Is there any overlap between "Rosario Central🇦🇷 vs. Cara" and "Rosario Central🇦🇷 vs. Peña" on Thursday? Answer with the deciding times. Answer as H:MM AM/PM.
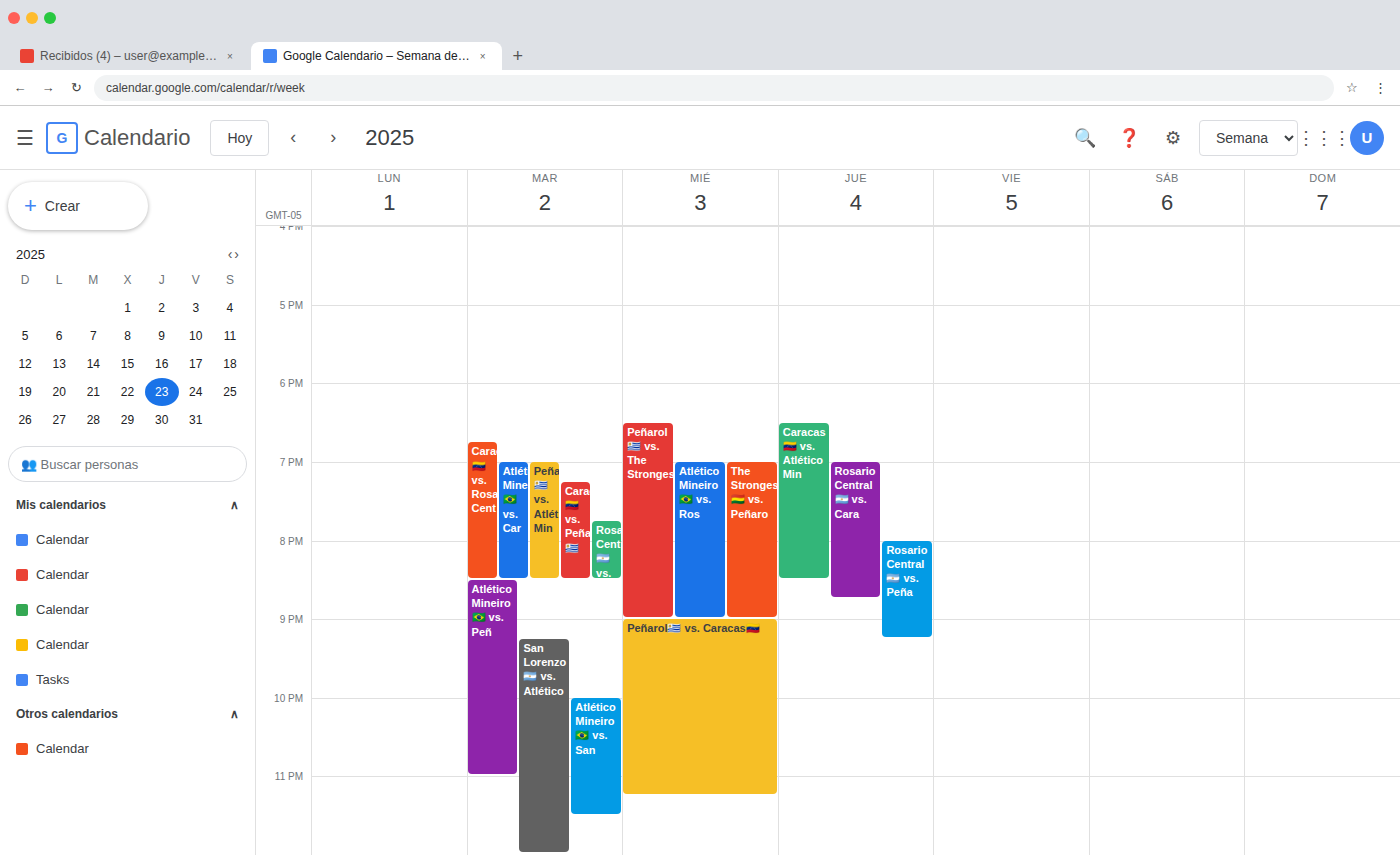
"Rosario Central🇦🇷 vs. Peña" starts at 8:00 PM, before "Rosario Central🇦🇷 vs. Cara" ends at 8:45 PM -- they overlap.